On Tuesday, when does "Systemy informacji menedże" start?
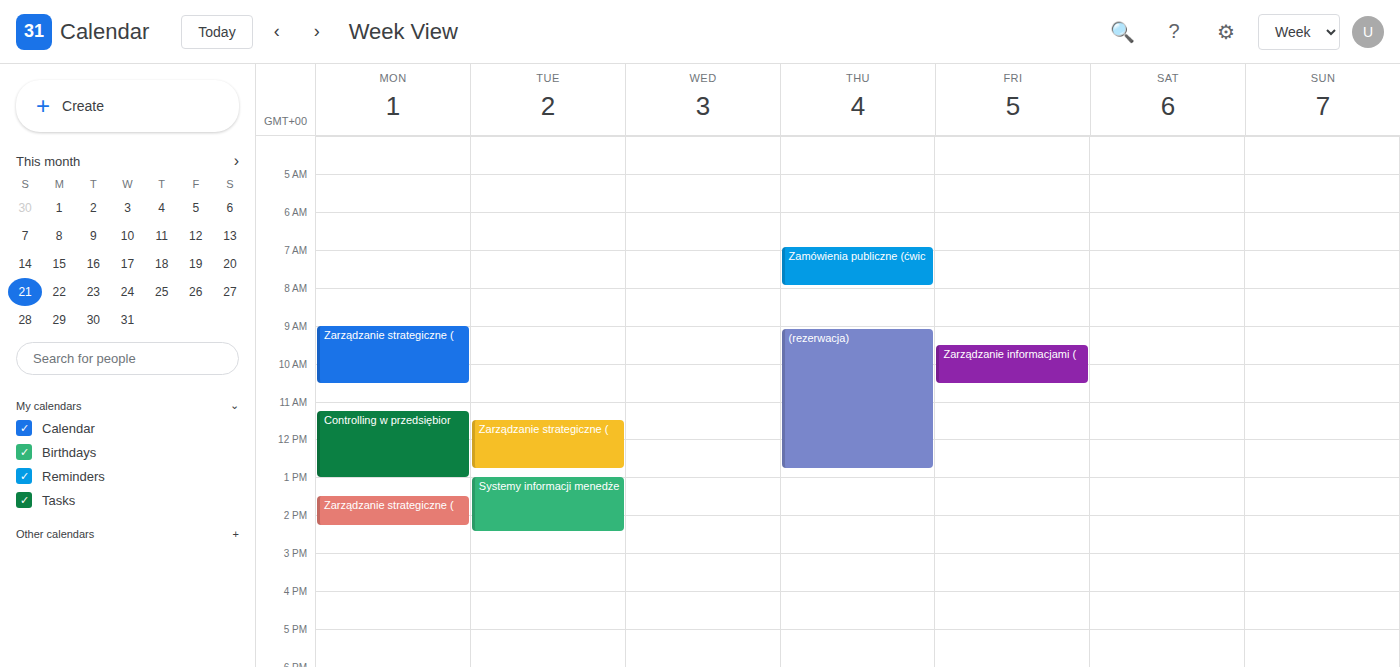
1:00 PM